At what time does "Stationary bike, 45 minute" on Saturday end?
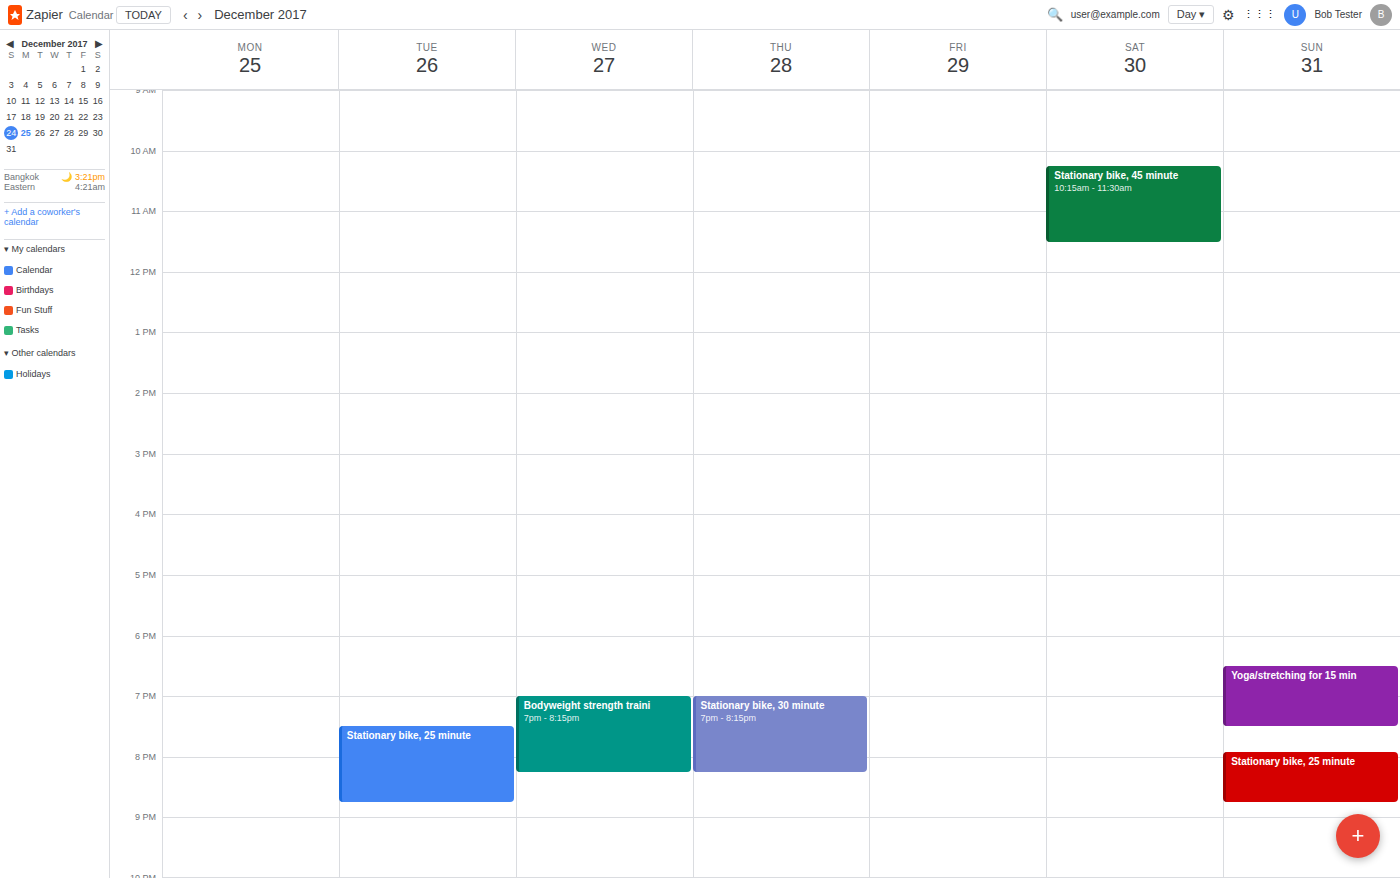
11:30